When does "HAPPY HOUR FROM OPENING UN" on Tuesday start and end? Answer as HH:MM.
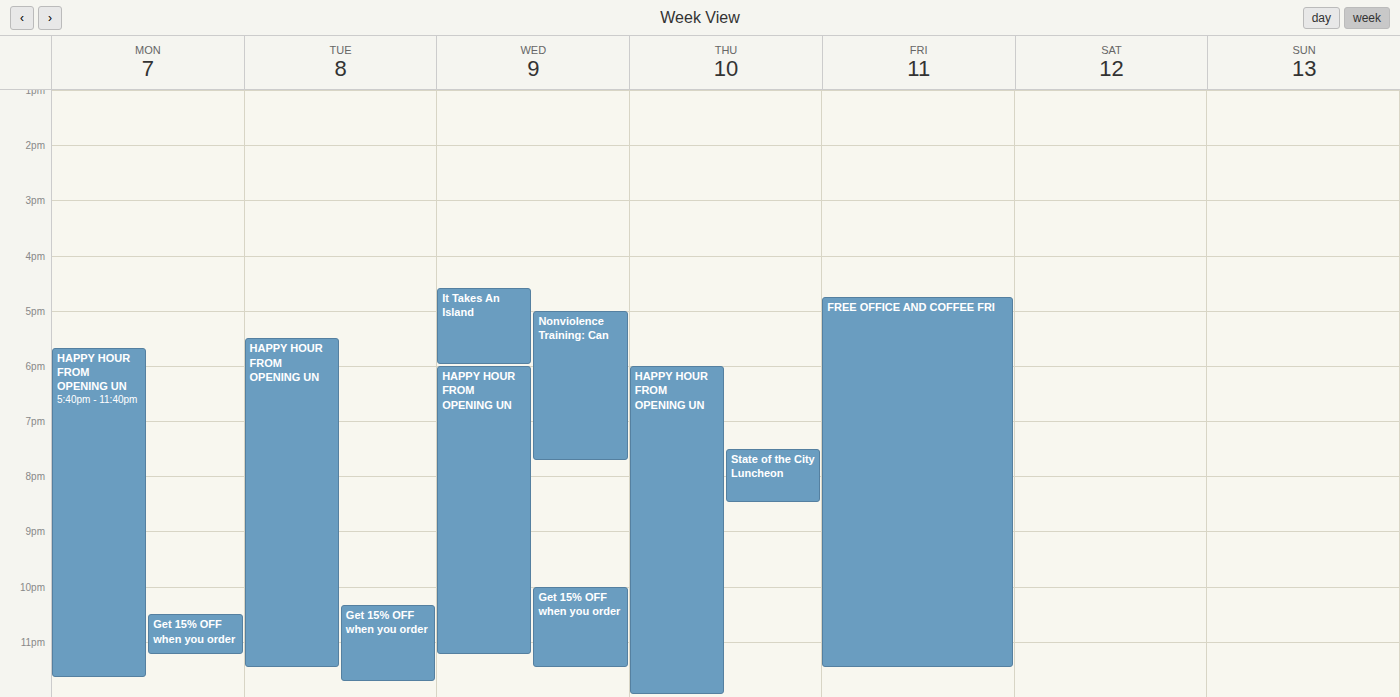
17:30 to 23:30